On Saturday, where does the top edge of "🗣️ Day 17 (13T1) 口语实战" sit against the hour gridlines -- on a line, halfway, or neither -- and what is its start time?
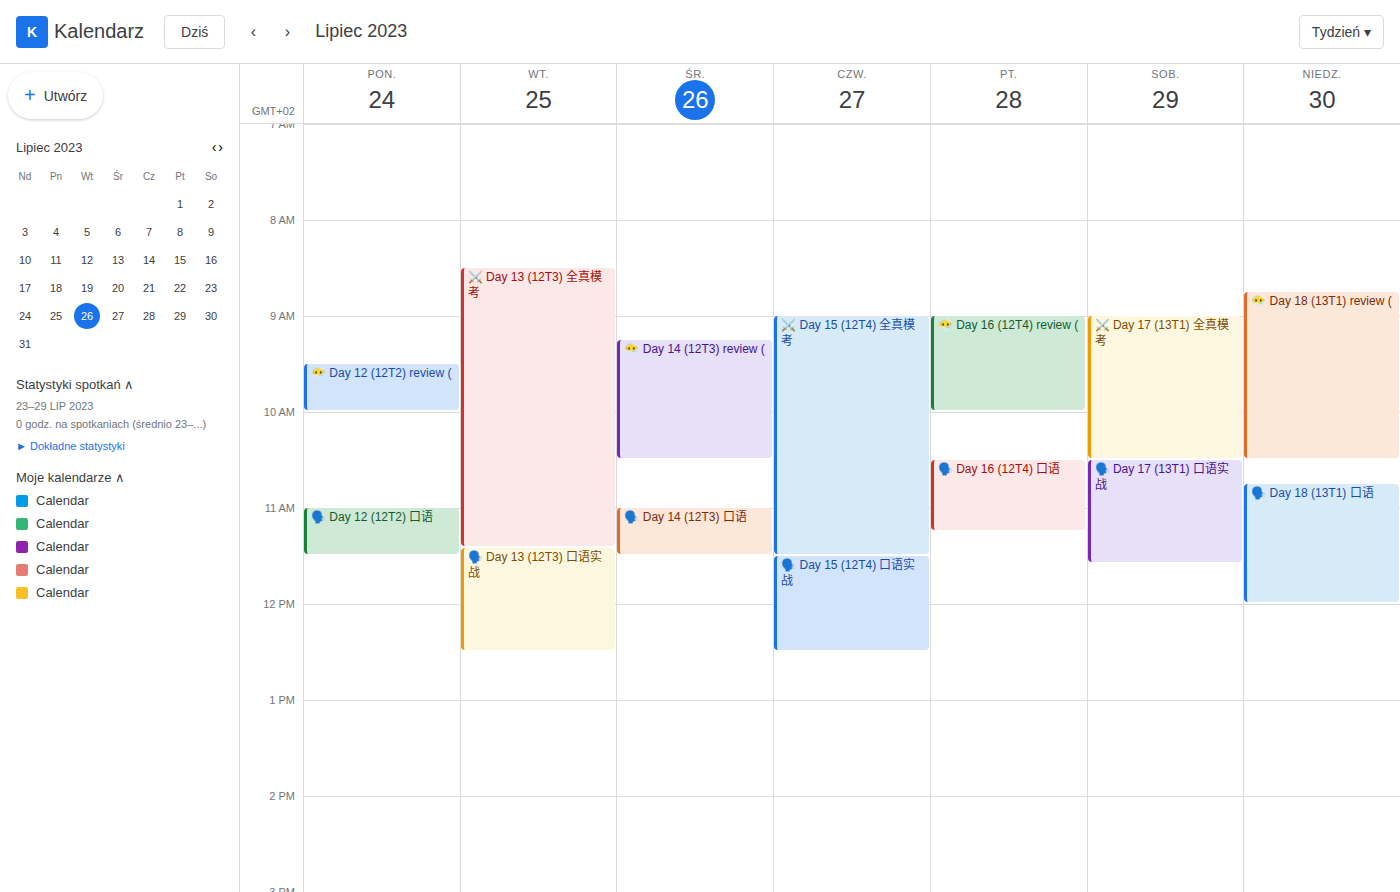
10:30 AM -- halfway between the 10 AM and 11 AM lines.